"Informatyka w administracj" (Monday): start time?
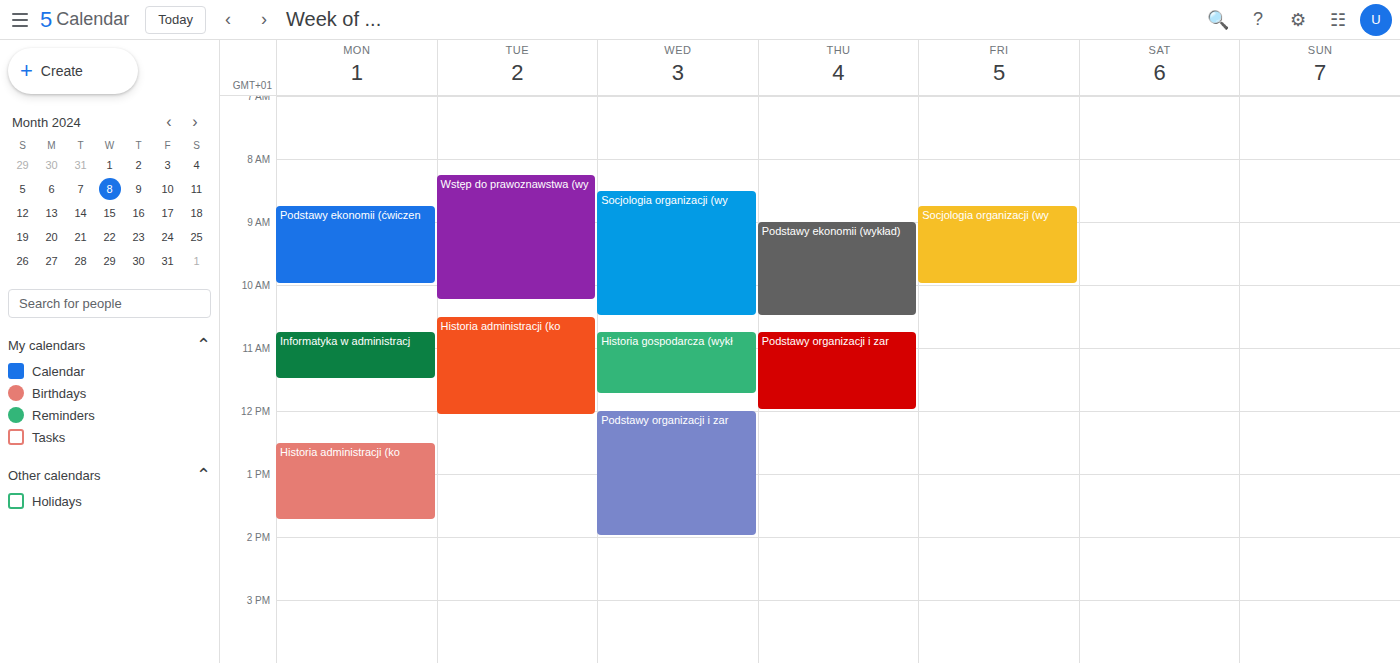
10:45 AM